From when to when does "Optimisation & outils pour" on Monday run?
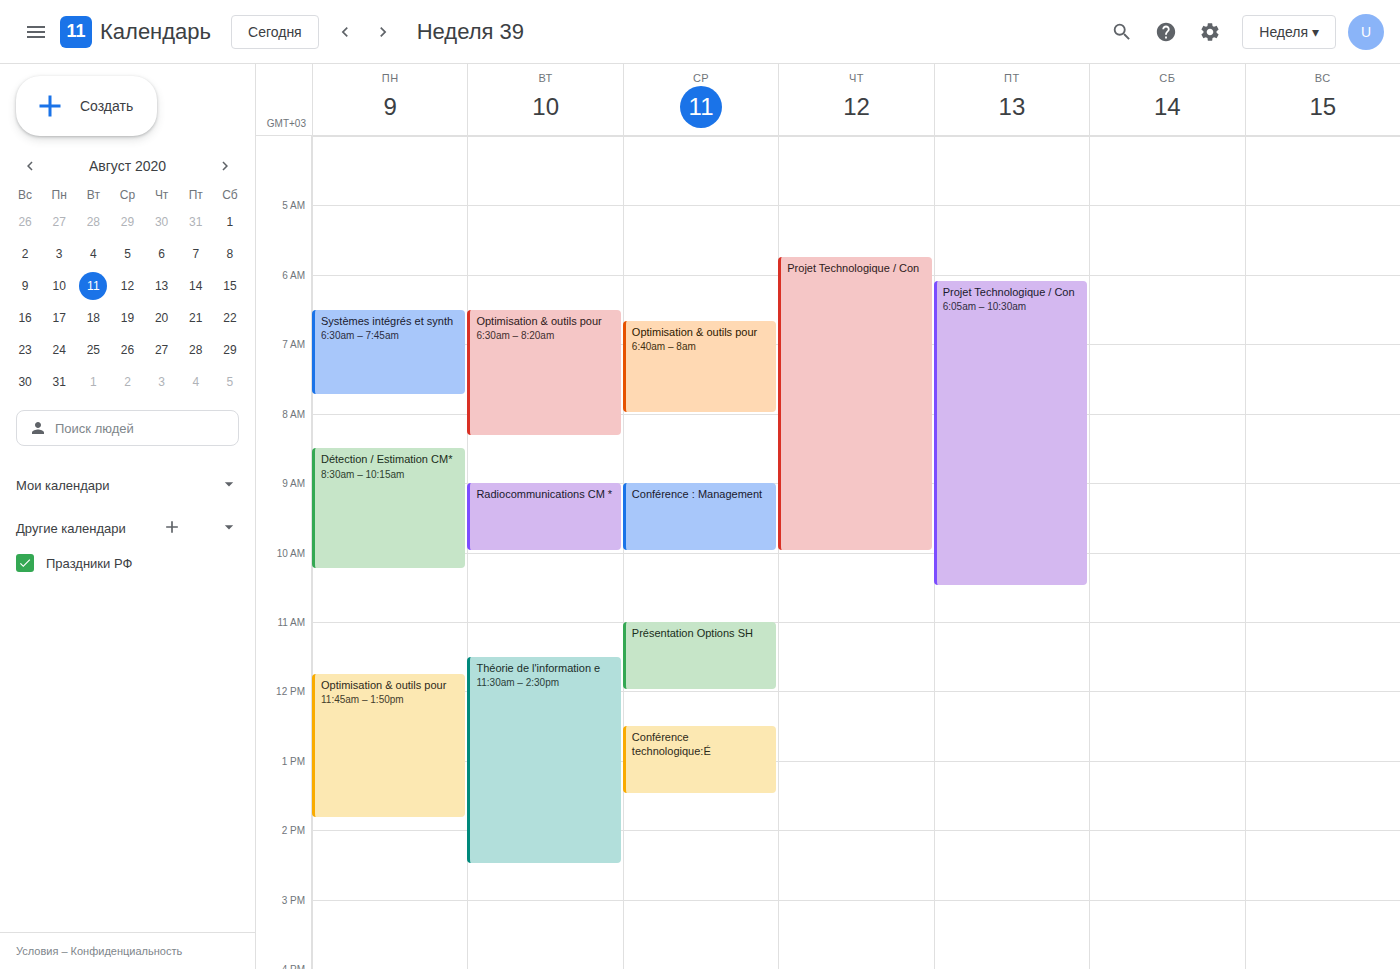
11:45 AM to 1:50 PM